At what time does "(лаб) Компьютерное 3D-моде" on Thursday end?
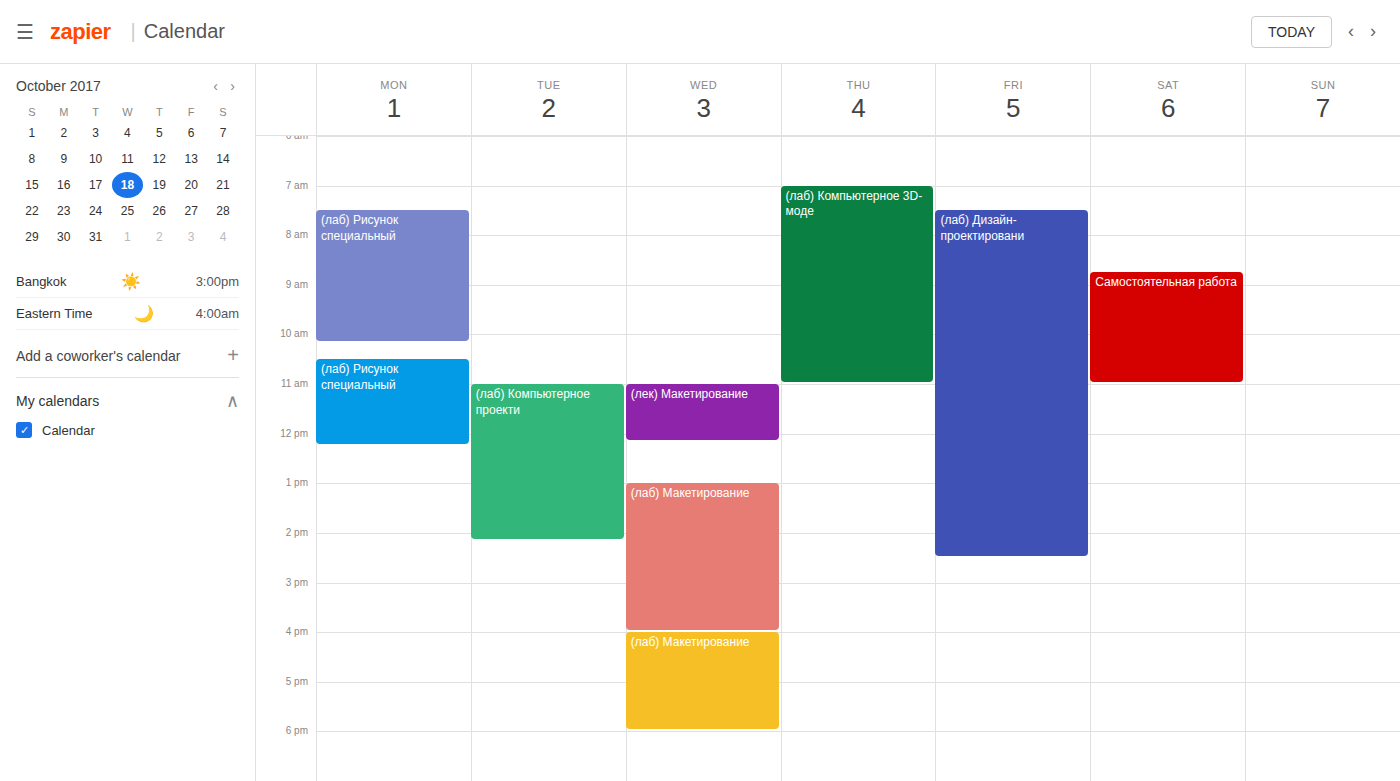
11:00 AM